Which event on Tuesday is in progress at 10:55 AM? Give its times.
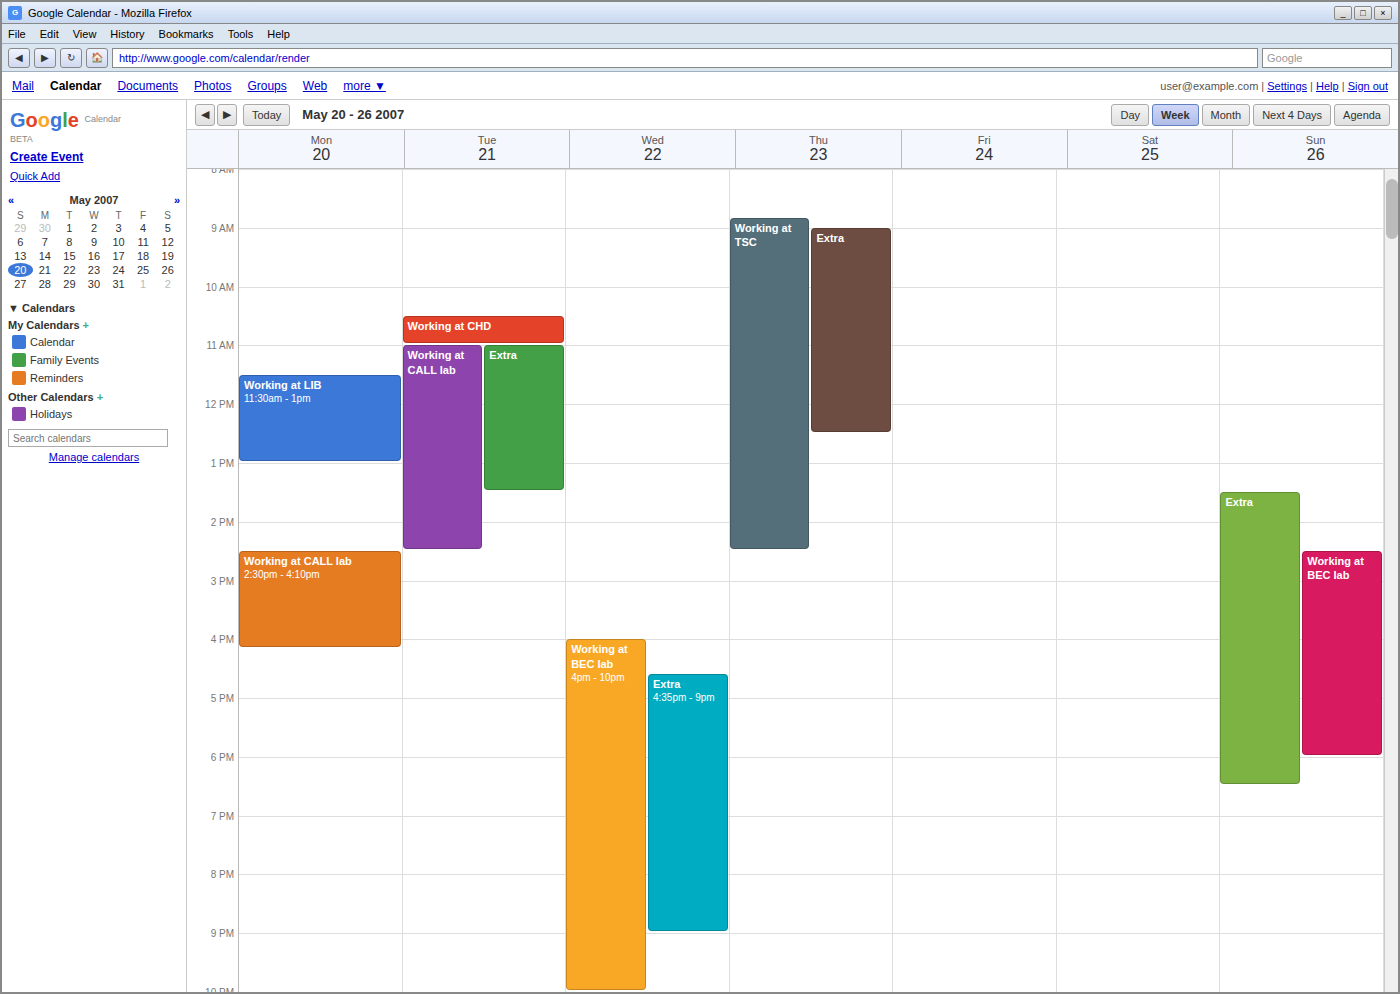
"Working at CHD", 10:30 AM to 11:00 AM